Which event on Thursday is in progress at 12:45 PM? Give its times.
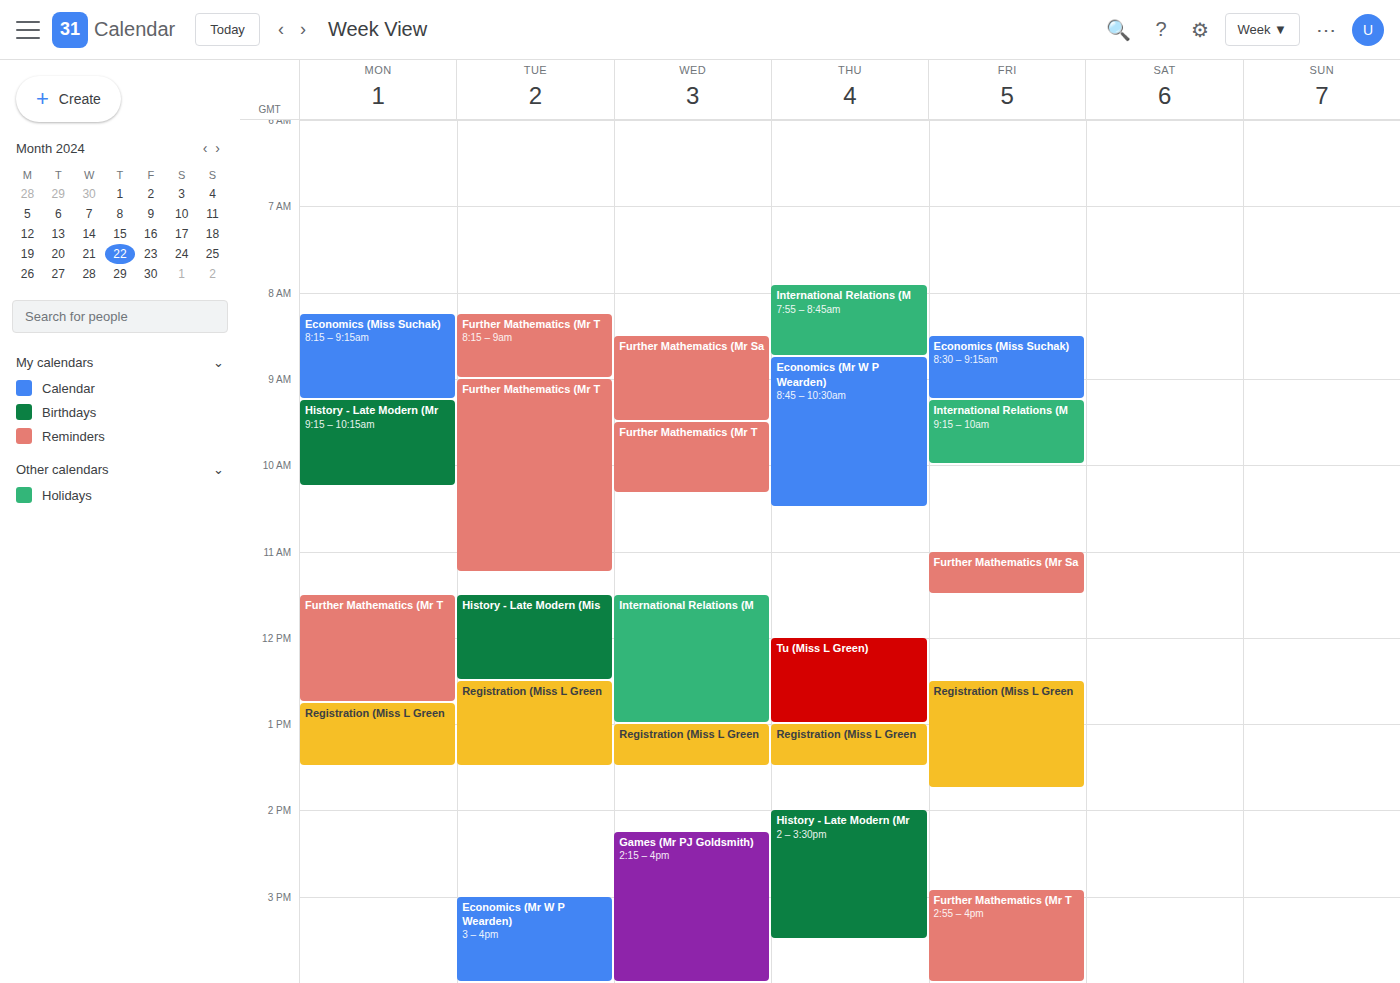
"Tu (Miss L Green)", 12:00 PM to 1:00 PM